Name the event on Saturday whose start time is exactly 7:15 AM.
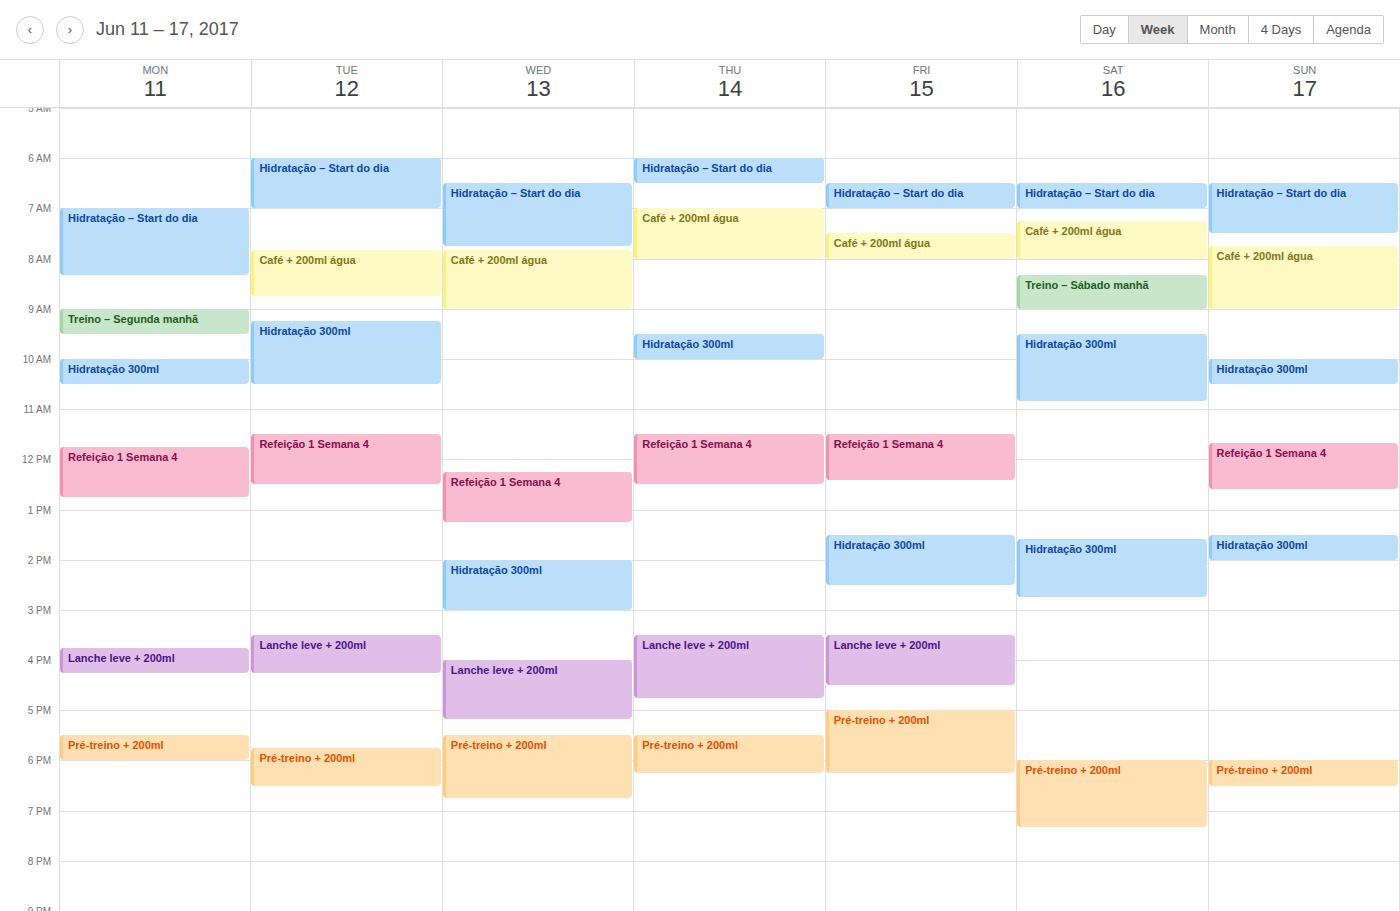
"Café + 200ml água"